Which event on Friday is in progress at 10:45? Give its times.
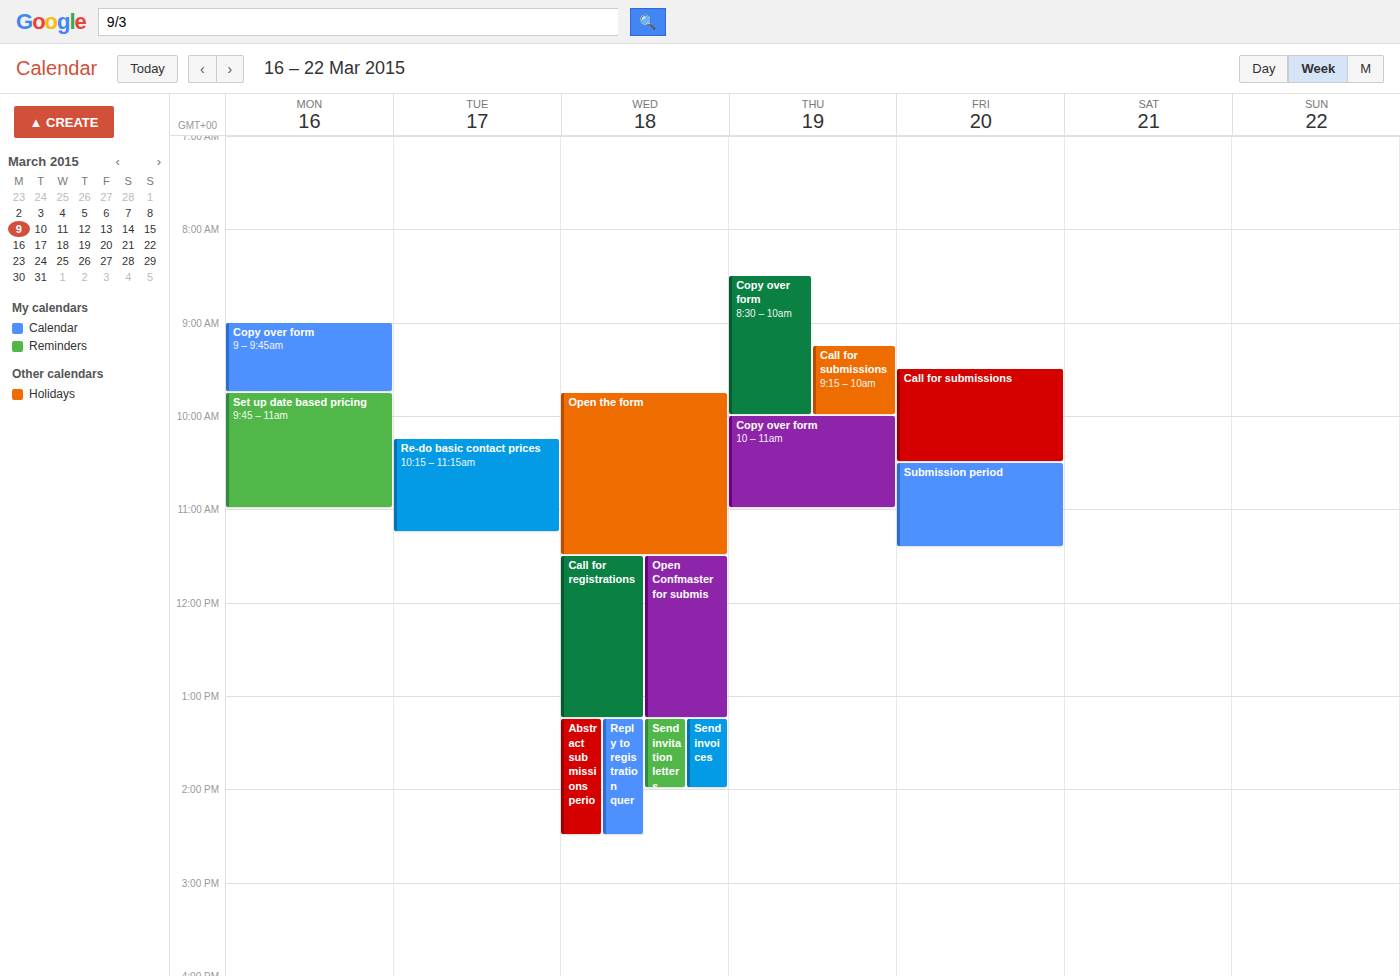
"Submission period", 10:30 to 11:25